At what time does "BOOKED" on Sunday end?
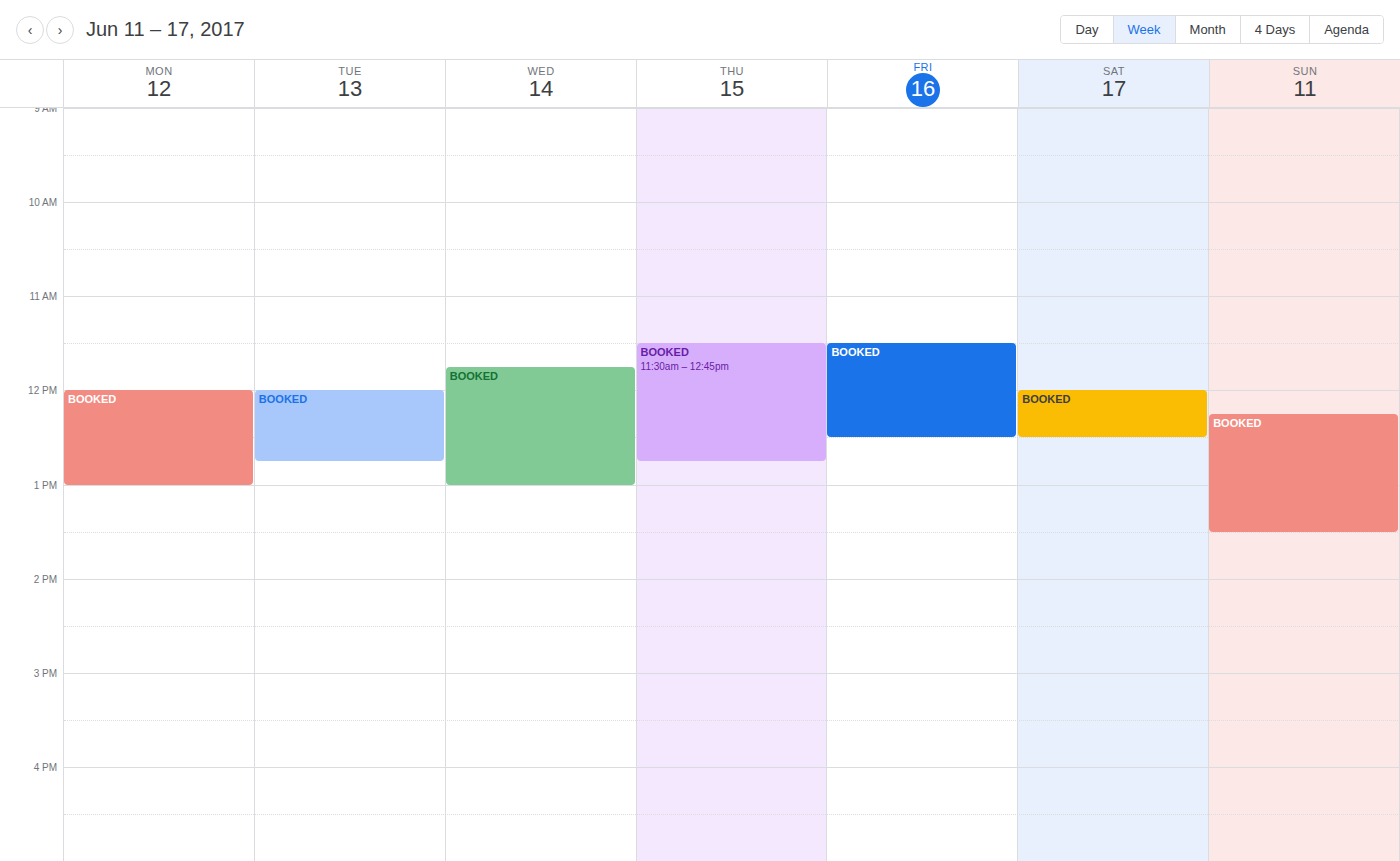
1:30 PM